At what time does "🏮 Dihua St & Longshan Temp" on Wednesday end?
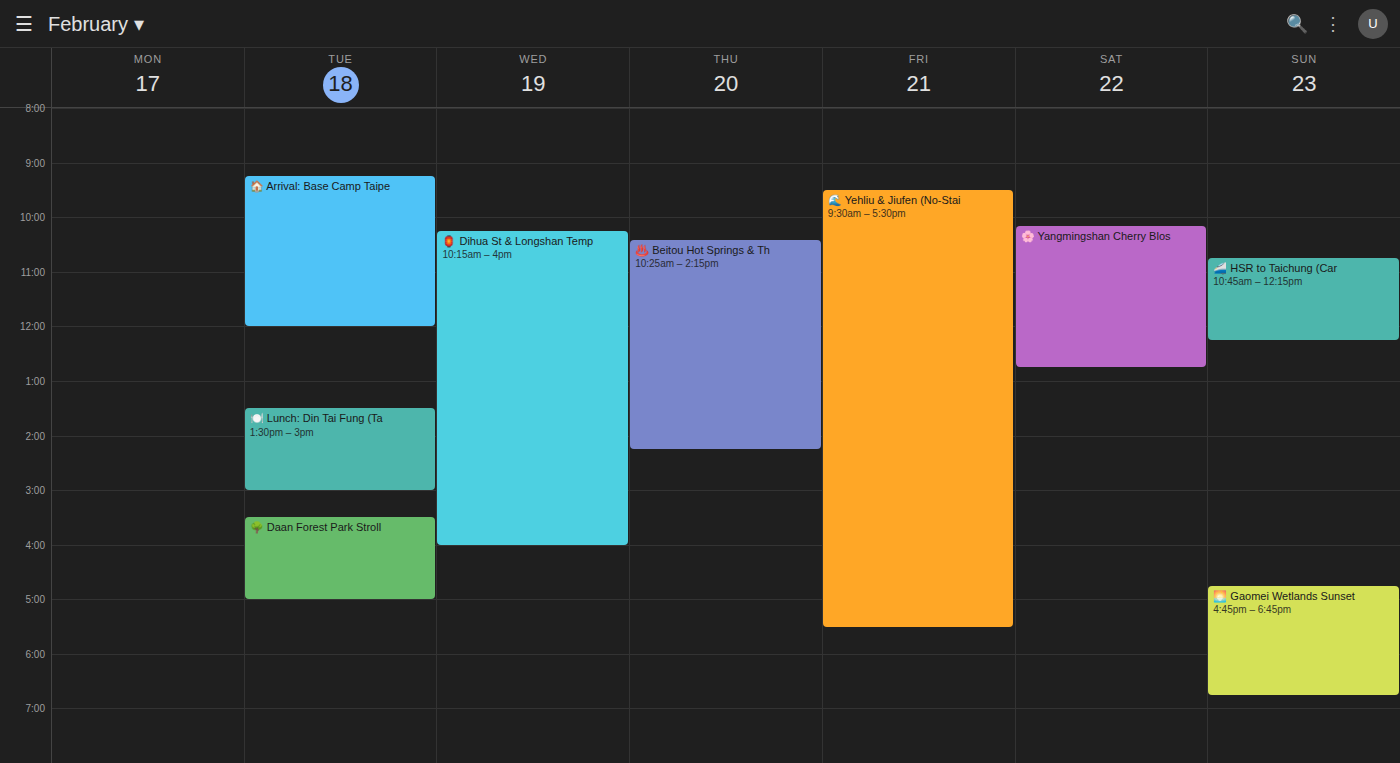
16:00